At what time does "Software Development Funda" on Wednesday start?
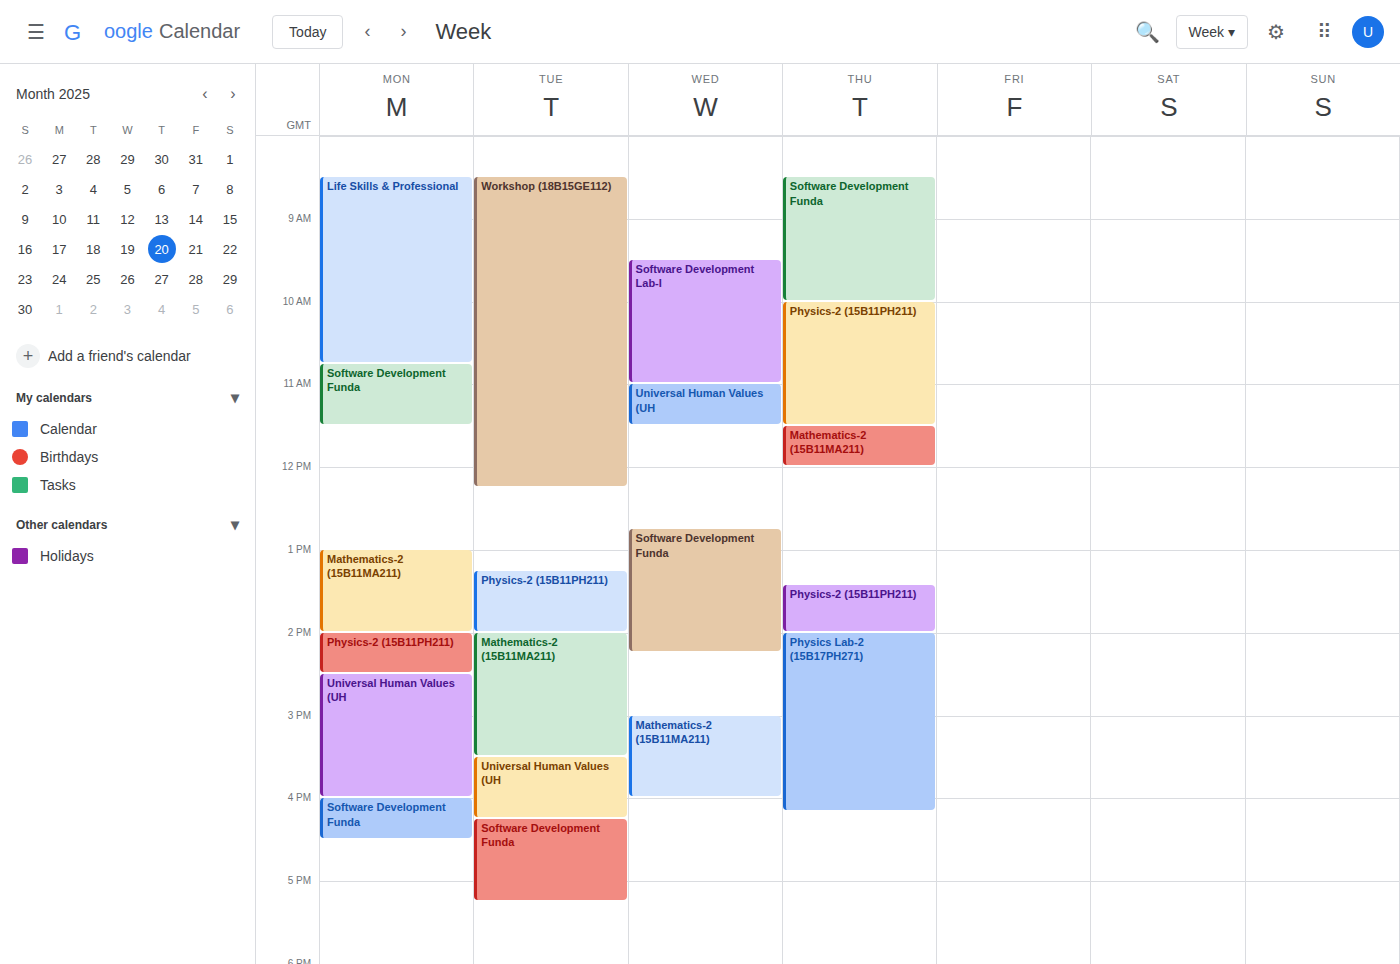
12:45